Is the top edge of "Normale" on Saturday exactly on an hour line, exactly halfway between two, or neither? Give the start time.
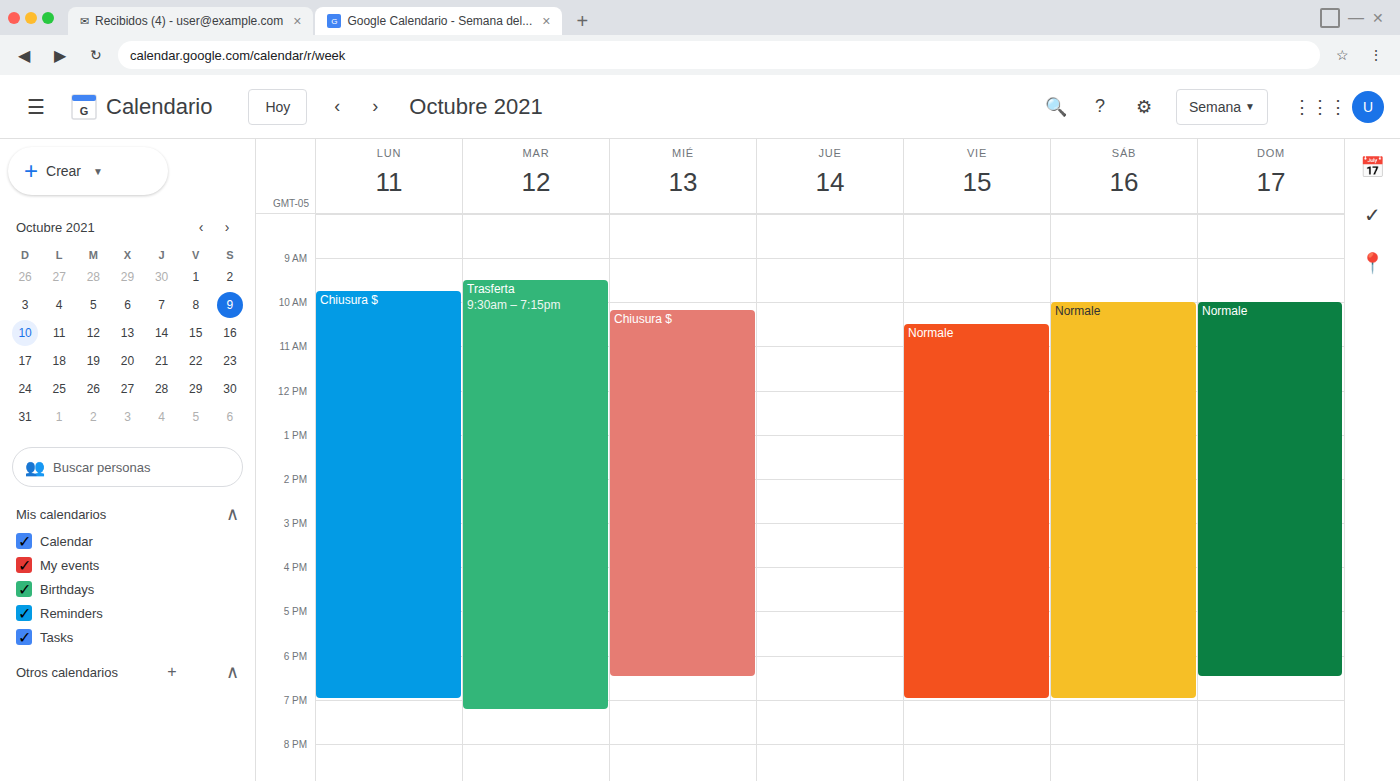
10:00 AM -- exactly on the 10 AM line.